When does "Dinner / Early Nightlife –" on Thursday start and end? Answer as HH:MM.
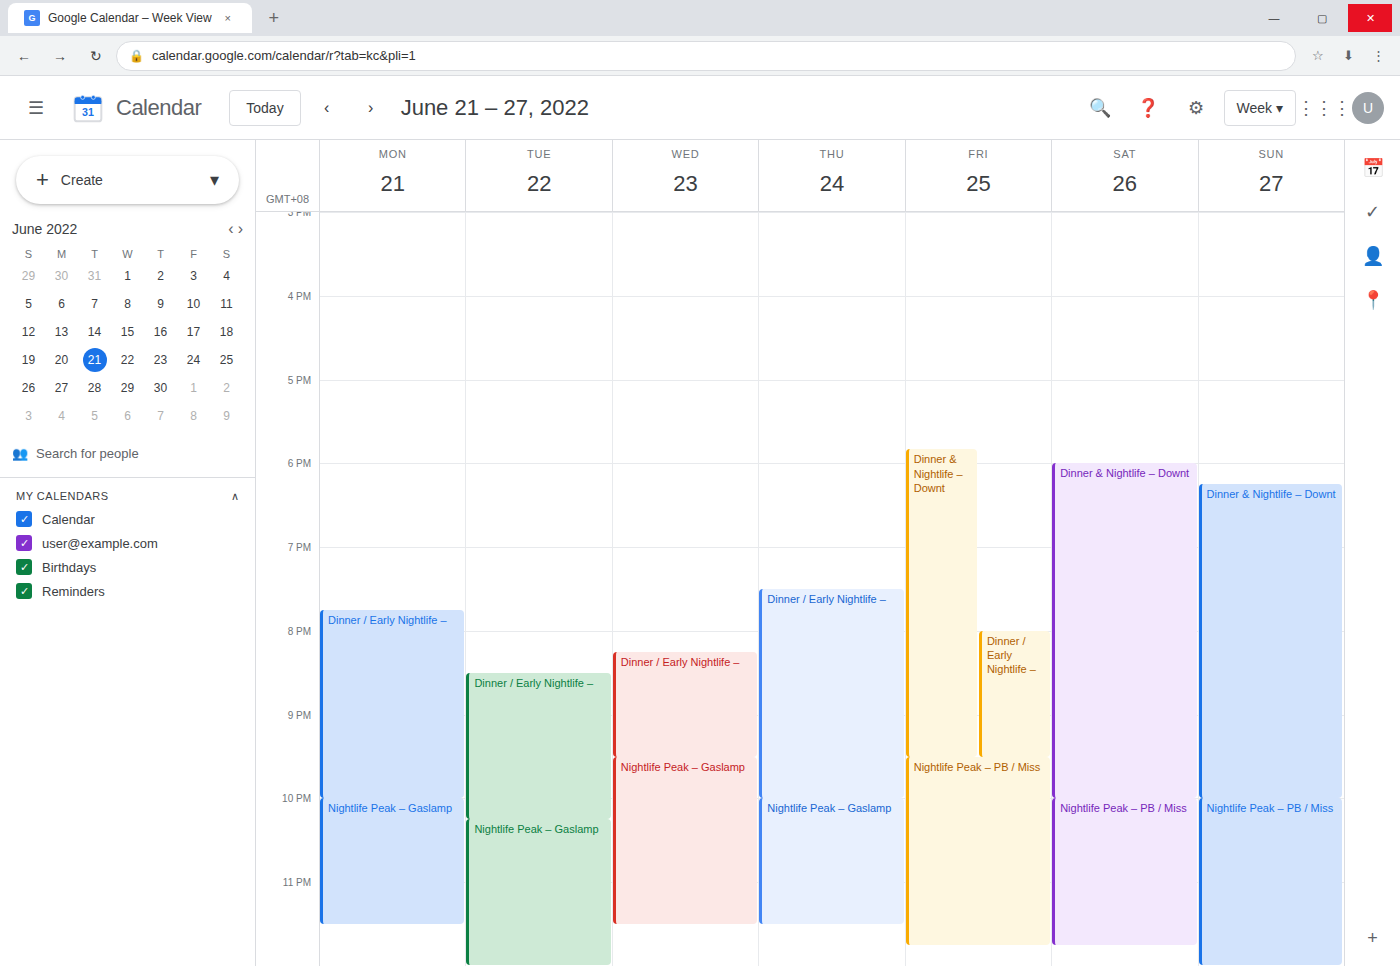
19:30 to 22:00